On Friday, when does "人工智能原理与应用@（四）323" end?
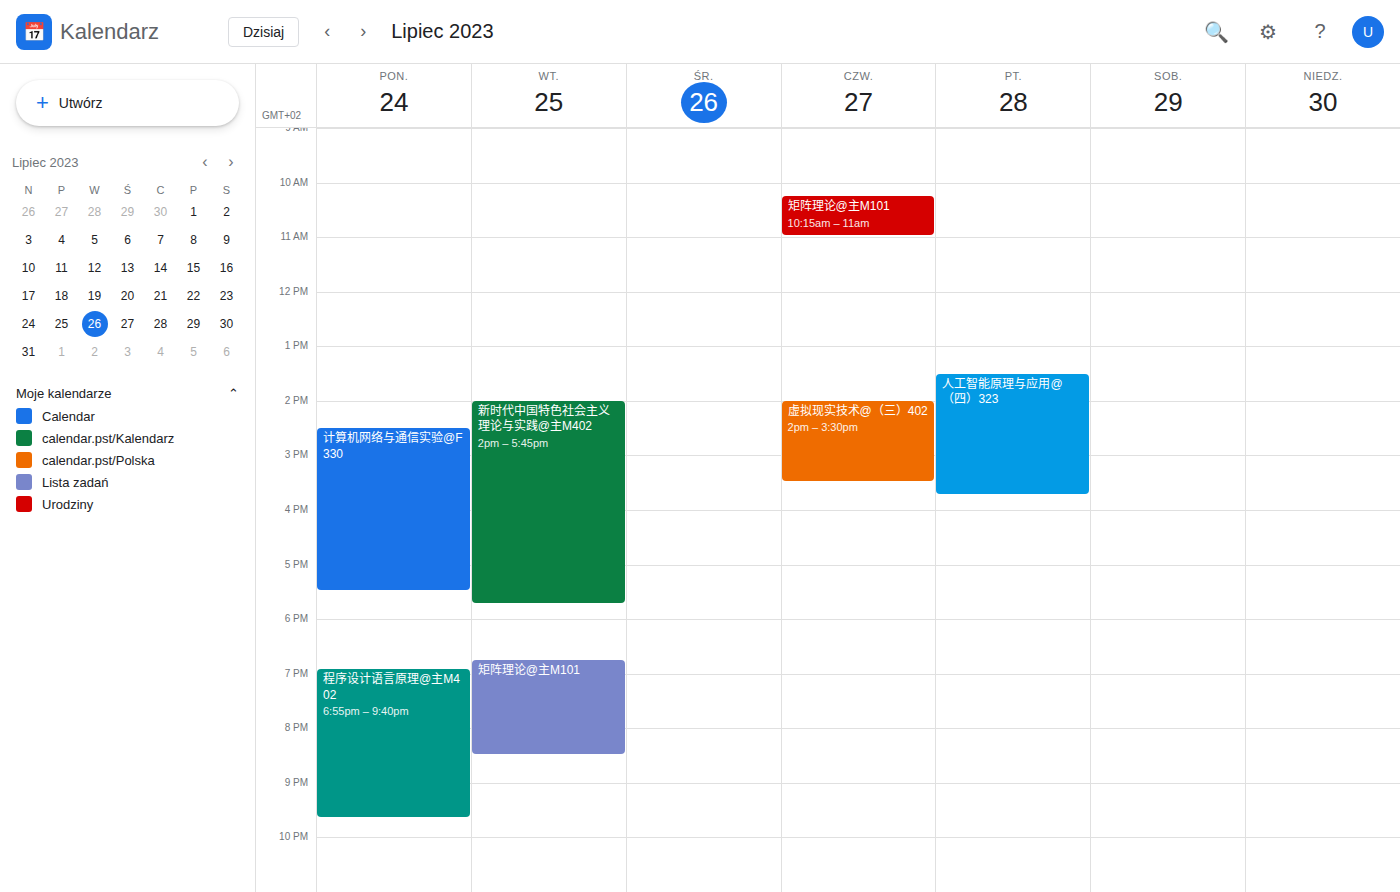
3:45 PM